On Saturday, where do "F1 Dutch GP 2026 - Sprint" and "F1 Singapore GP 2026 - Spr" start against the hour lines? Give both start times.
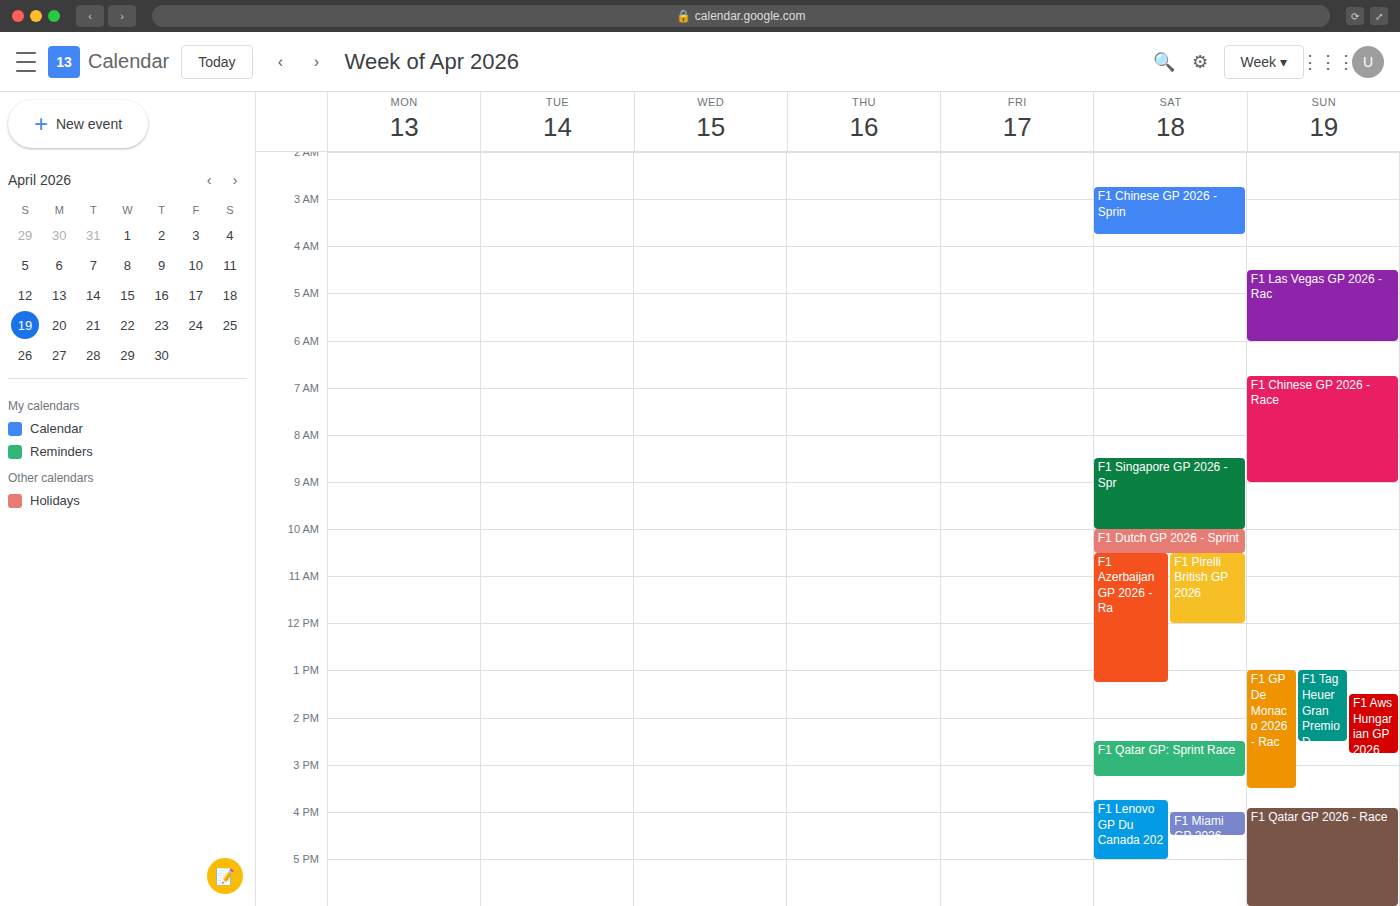
"F1 Dutch GP 2026 - Sprint": 10:00 AM, exactly on the 10 AM line. "F1 Singapore GP 2026 - Spr": 8:30 AM, halfway between the 8 AM and 9 AM lines.